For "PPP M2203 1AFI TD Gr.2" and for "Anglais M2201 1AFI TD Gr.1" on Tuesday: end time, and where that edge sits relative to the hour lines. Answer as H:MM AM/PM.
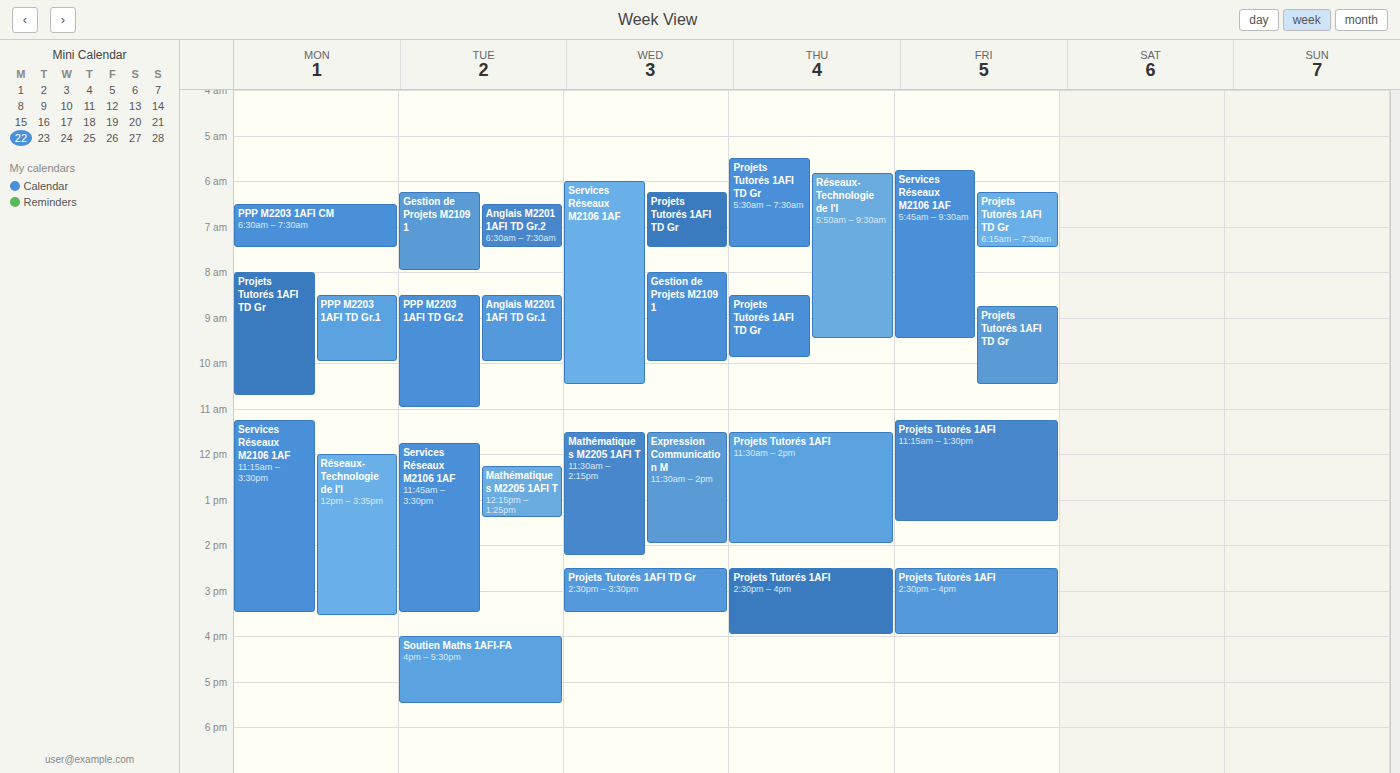
"PPP M2203 1AFI TD Gr.2": 11:00 AM, exactly on the 11 AM line. "Anglais M2201 1AFI TD Gr.1": 10:00 AM, exactly on the 10 AM line.